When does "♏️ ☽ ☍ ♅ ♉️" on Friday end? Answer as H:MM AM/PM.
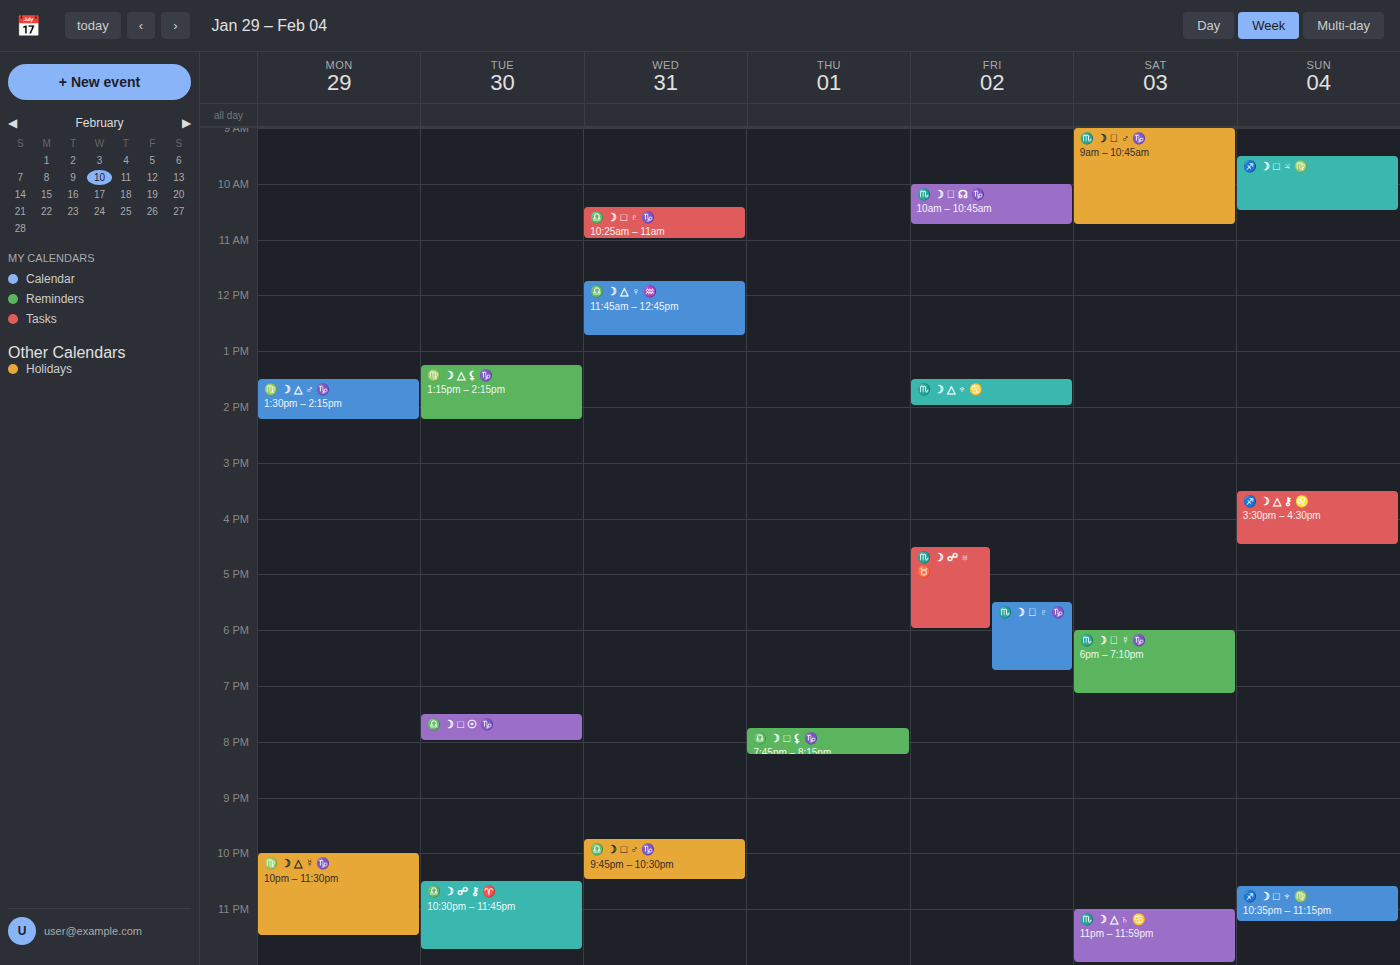
6:00 PM